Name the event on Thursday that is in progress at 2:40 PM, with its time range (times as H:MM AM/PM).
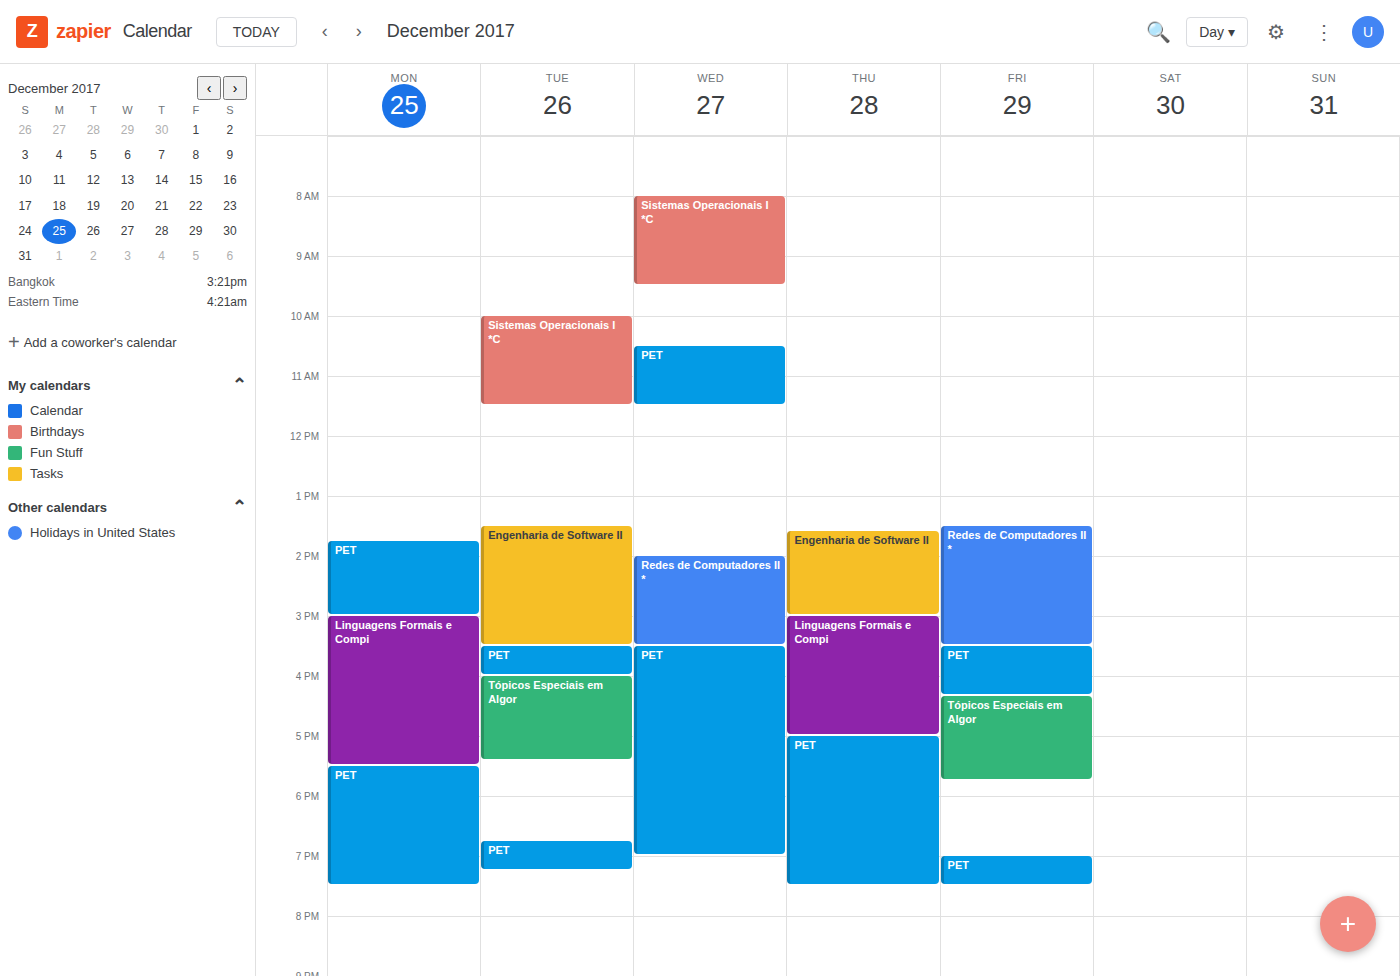
"Engenharia de Software II", 1:35 PM to 3:00 PM